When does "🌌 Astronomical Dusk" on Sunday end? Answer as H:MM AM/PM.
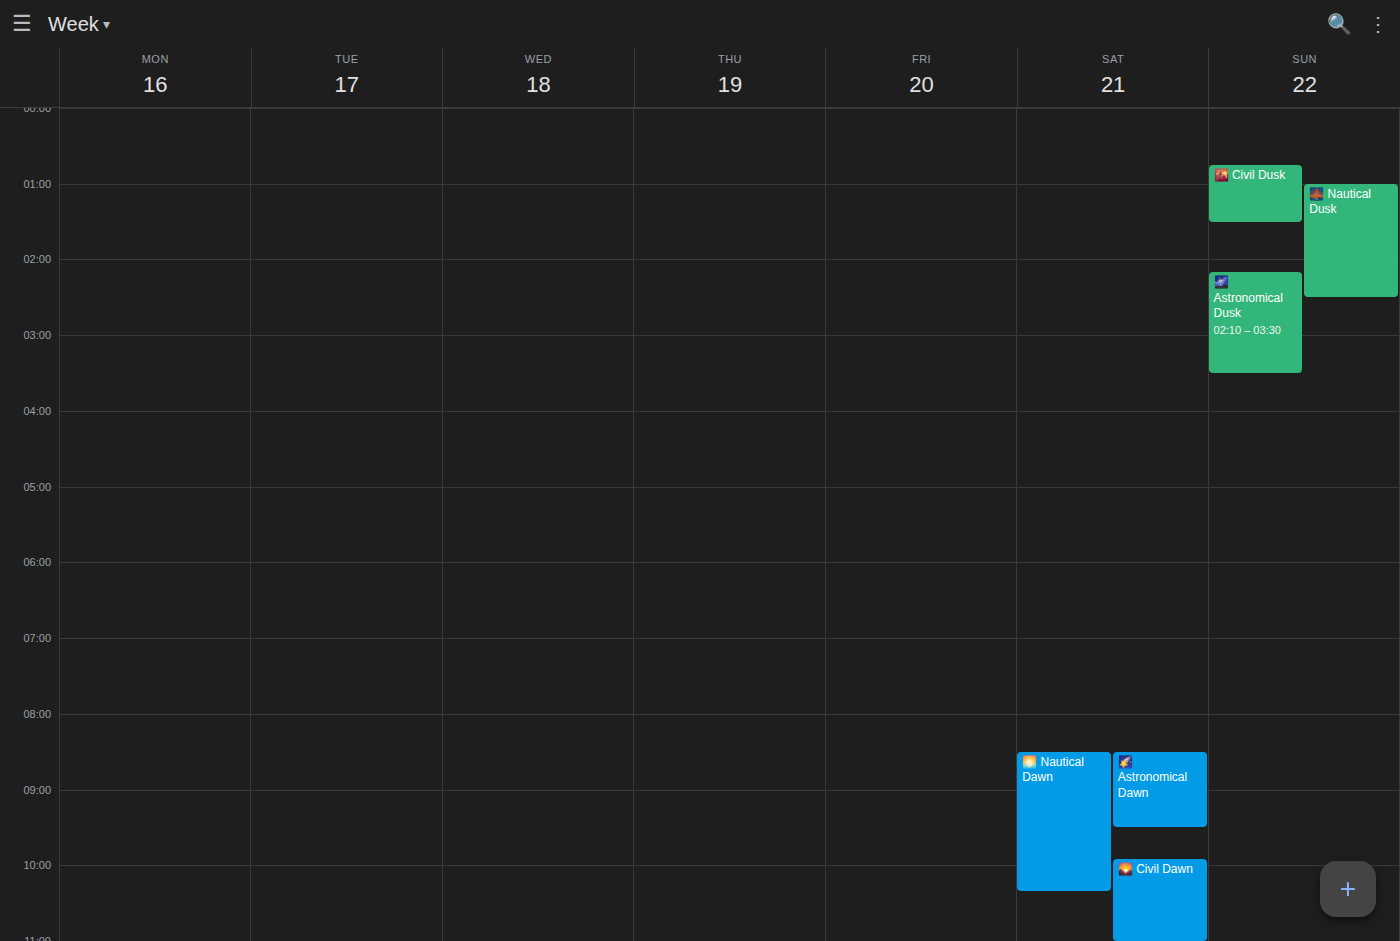
3:30 AM